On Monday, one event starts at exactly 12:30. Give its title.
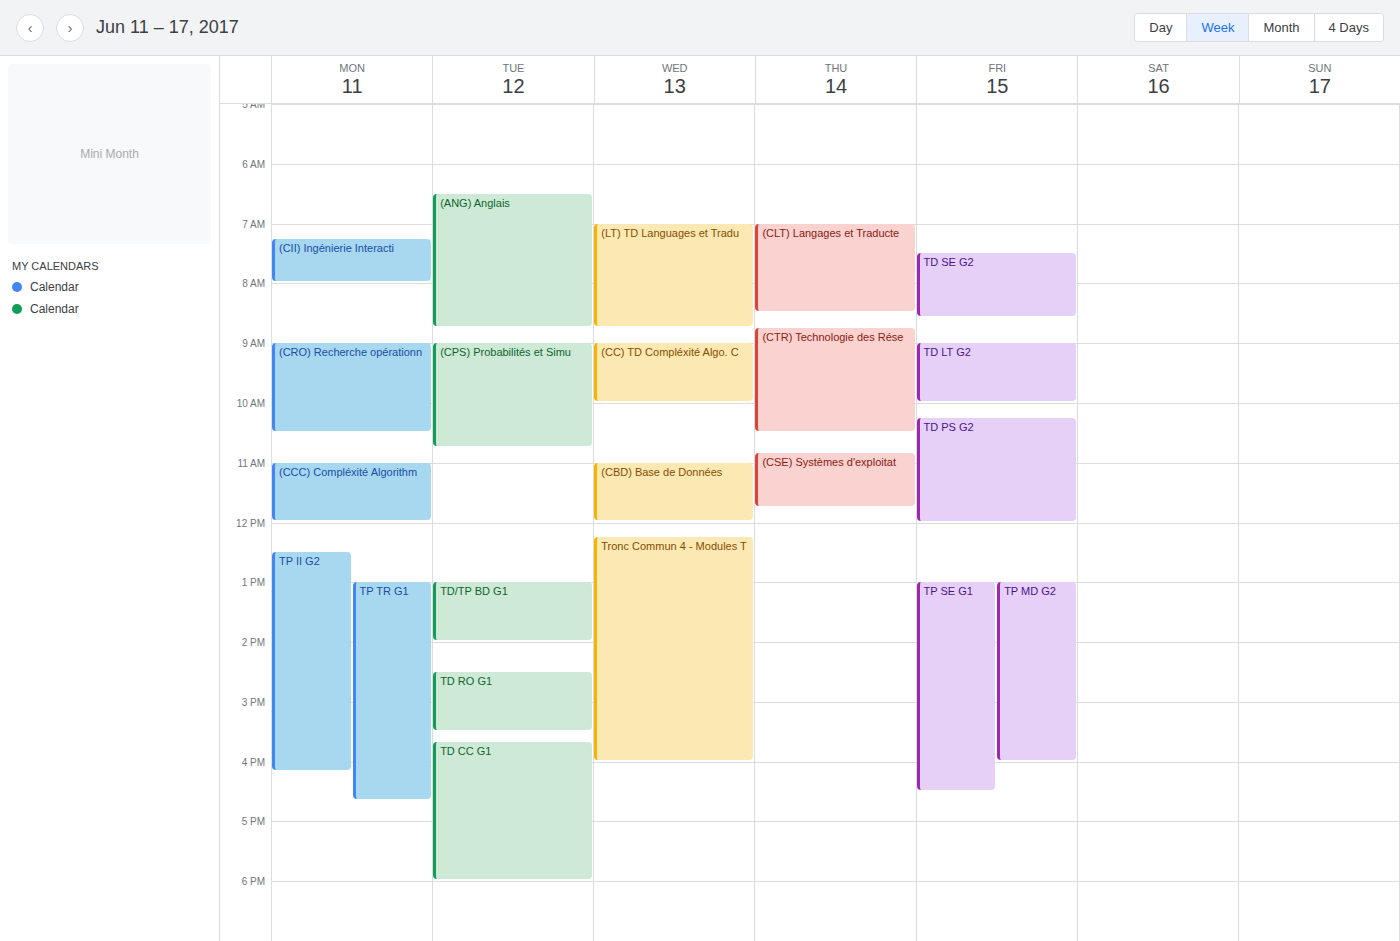
"TP II G2"